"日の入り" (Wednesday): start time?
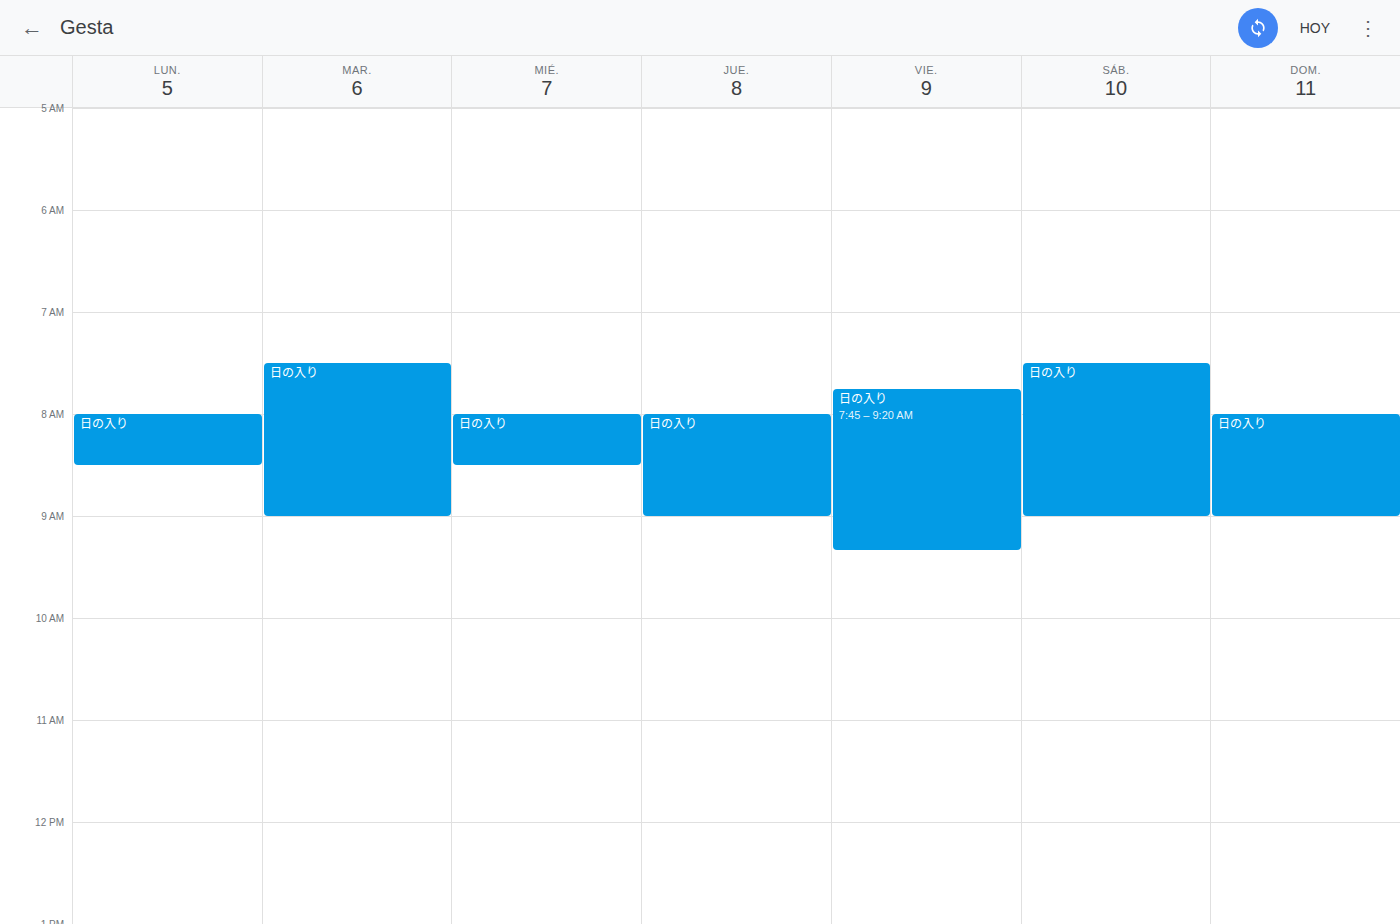
8:00 AM